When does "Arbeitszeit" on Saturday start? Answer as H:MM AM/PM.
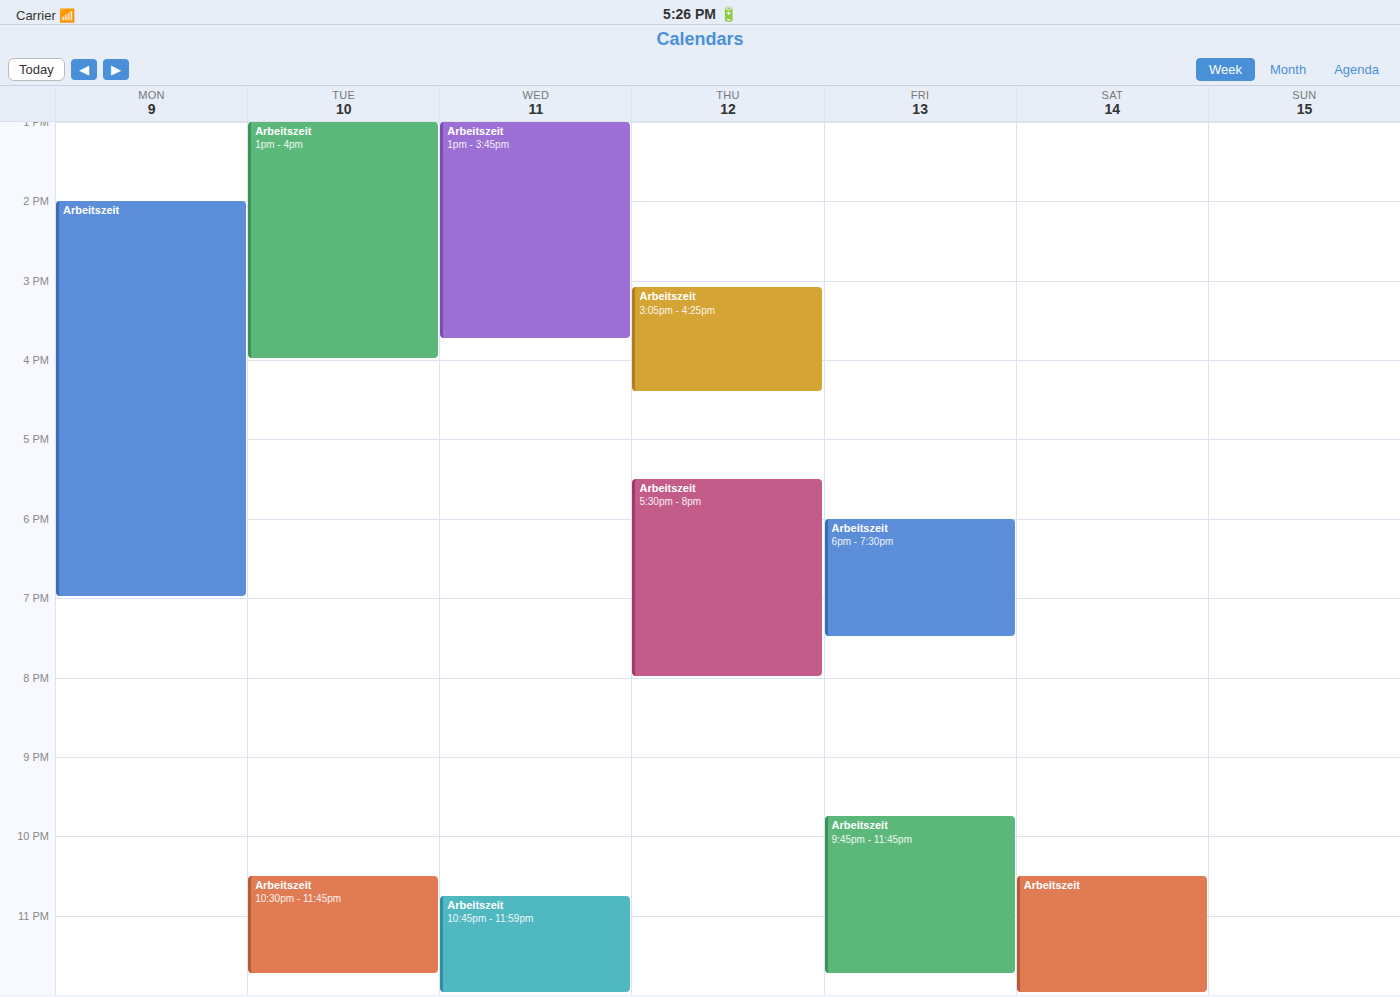
10:30 PM